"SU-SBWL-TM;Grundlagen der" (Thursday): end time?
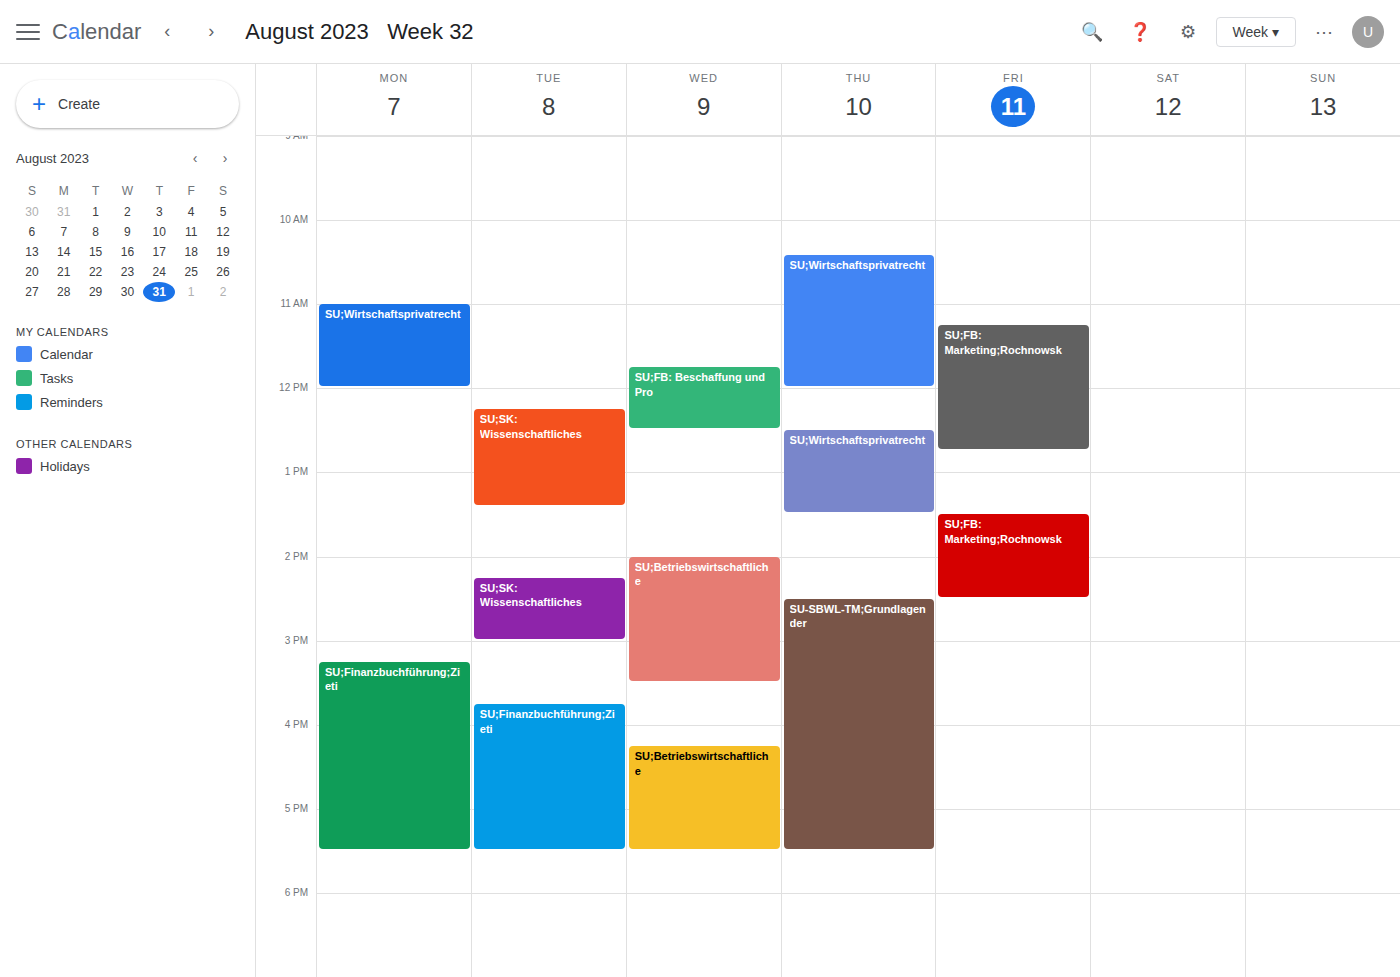
5:30 PM